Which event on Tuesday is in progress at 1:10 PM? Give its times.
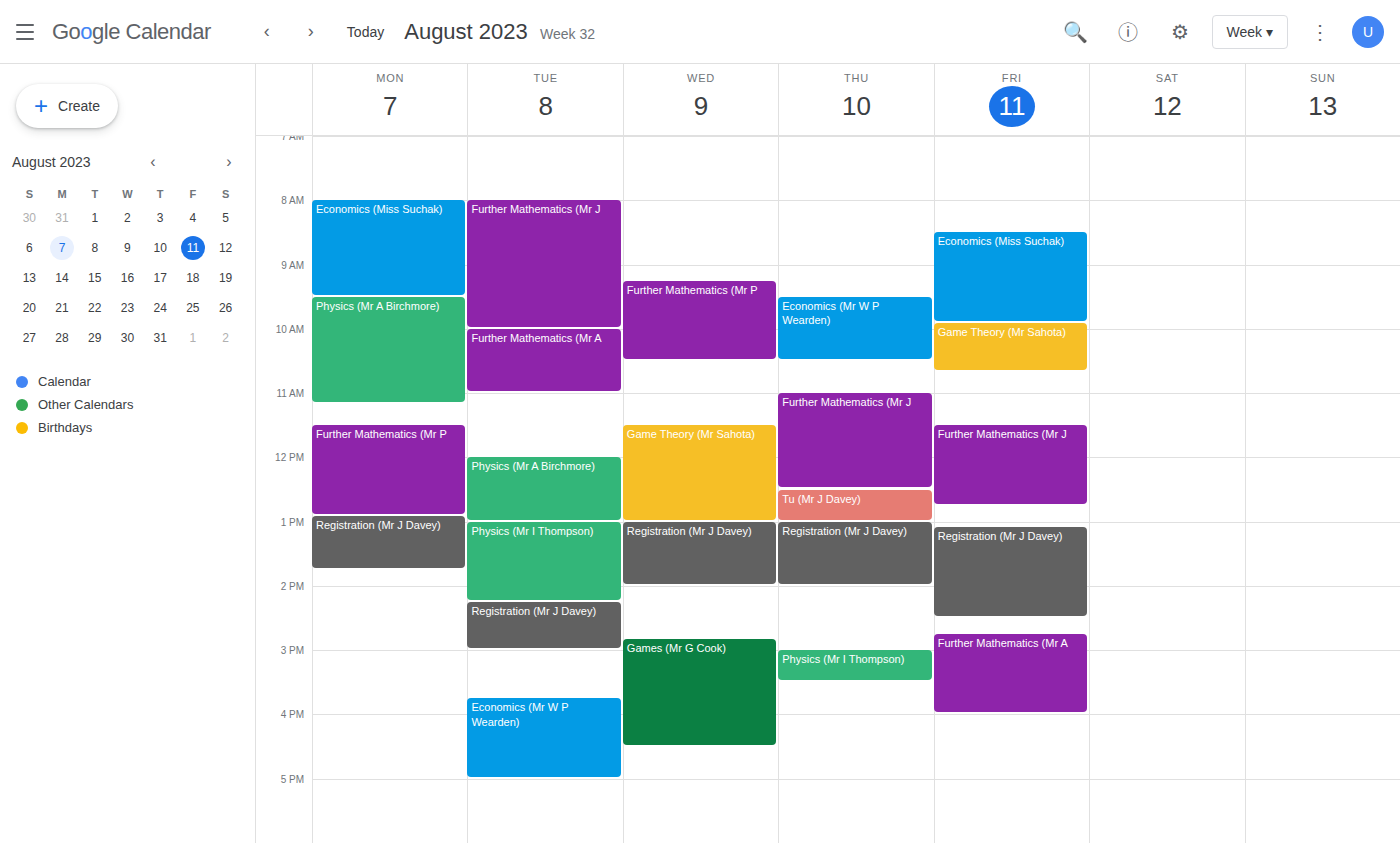
"Physics (Mr I Thompson)", 1:00 PM to 2:15 PM